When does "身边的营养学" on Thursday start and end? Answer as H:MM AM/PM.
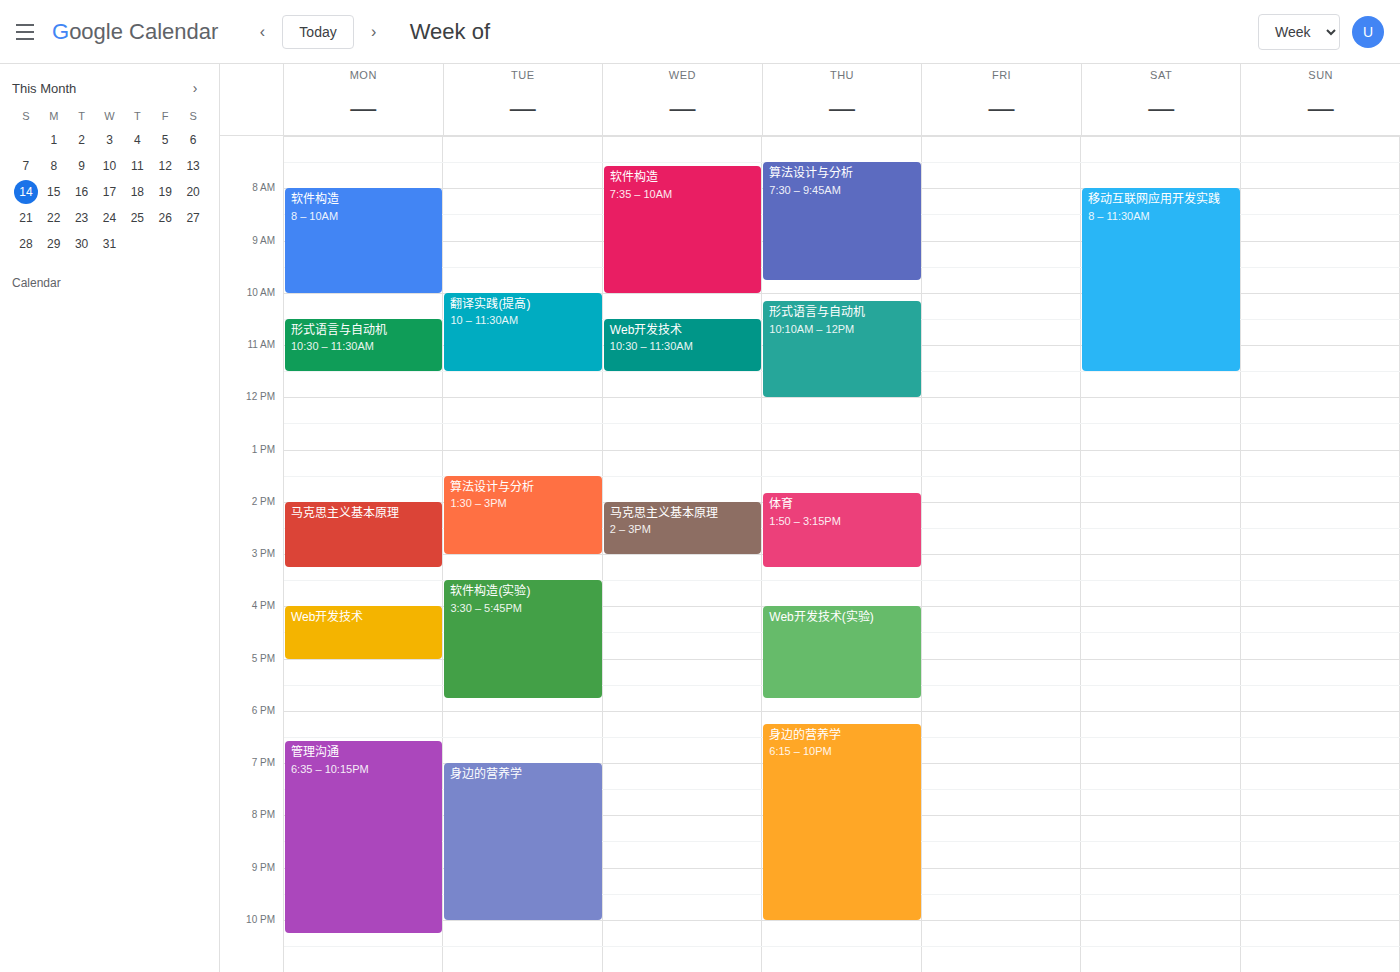
6:15 PM to 10:00 PM